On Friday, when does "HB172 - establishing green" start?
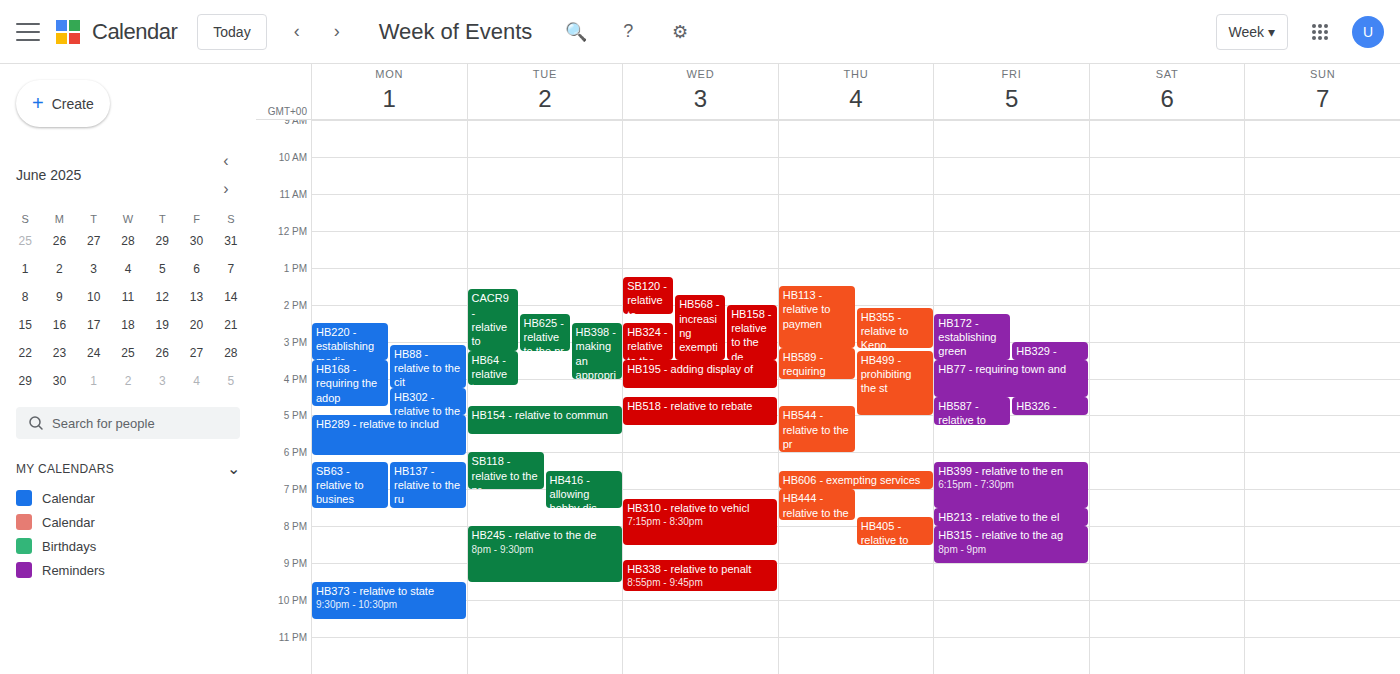
2:15 PM